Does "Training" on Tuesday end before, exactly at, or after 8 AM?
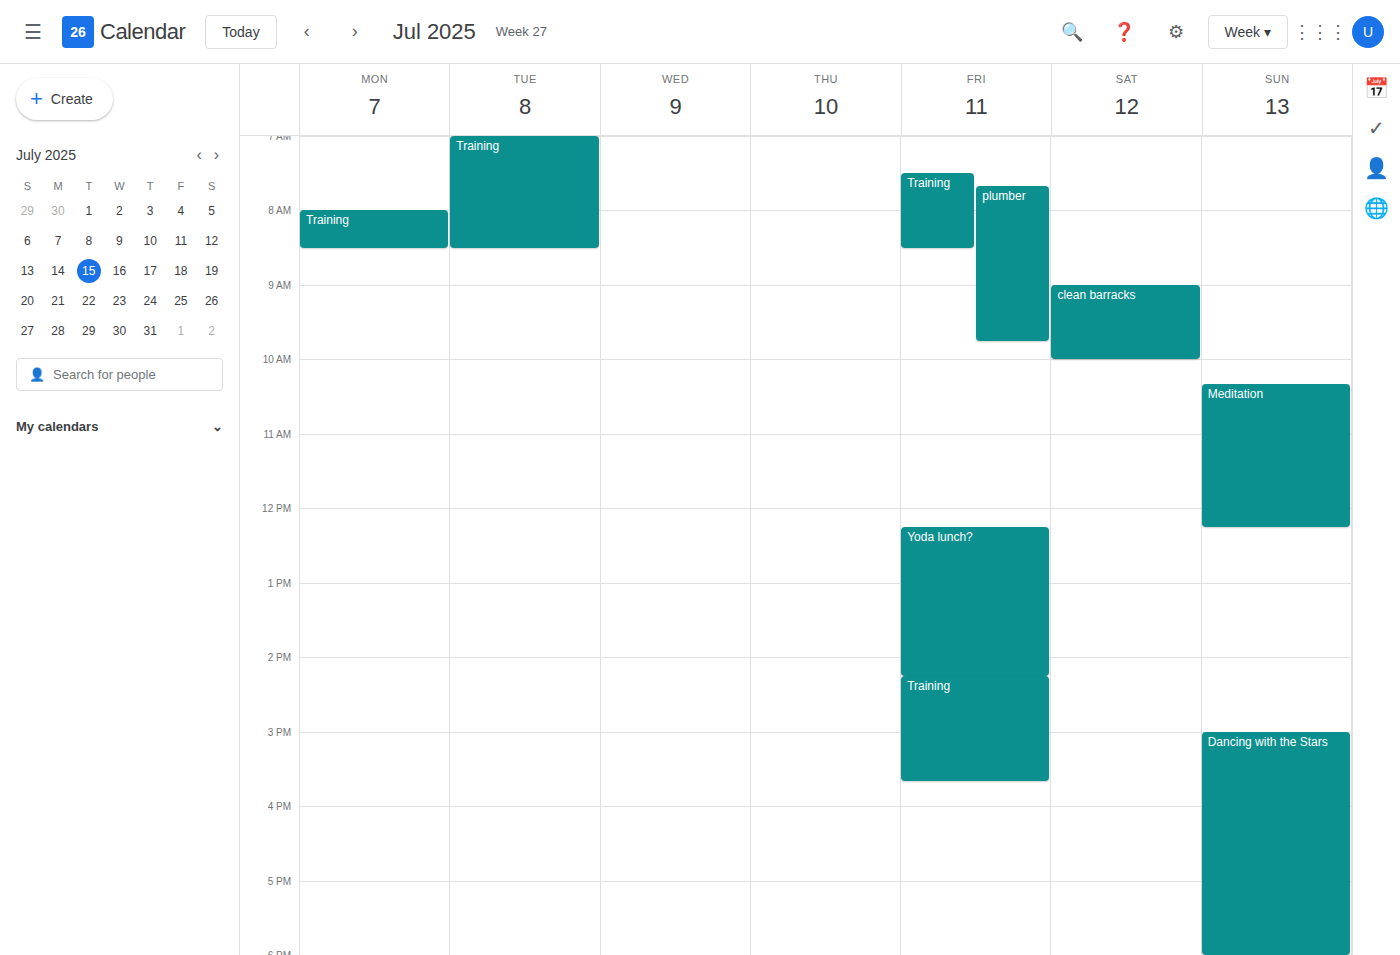
8:30 AM -- after 8 AM, 30 minutes below the 8 AM line.